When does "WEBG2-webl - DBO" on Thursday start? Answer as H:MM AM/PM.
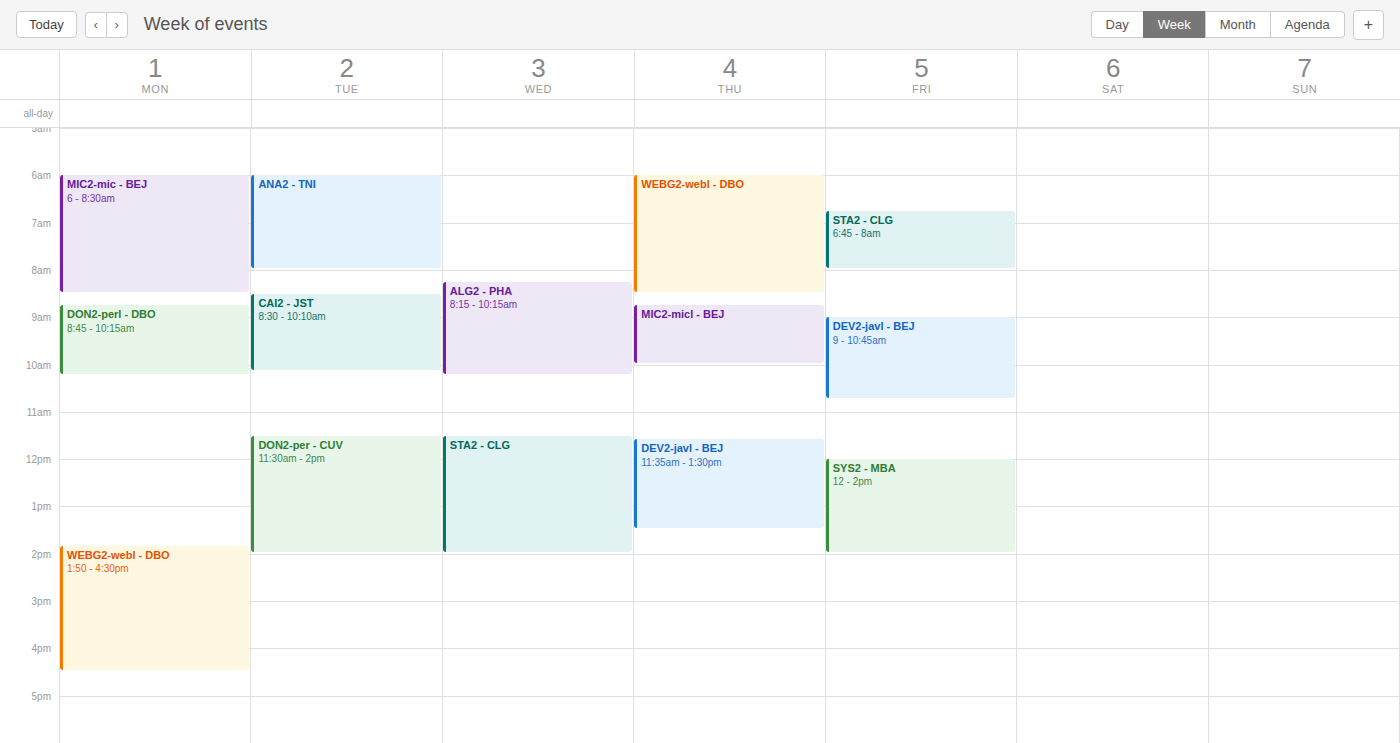
6:00 AM